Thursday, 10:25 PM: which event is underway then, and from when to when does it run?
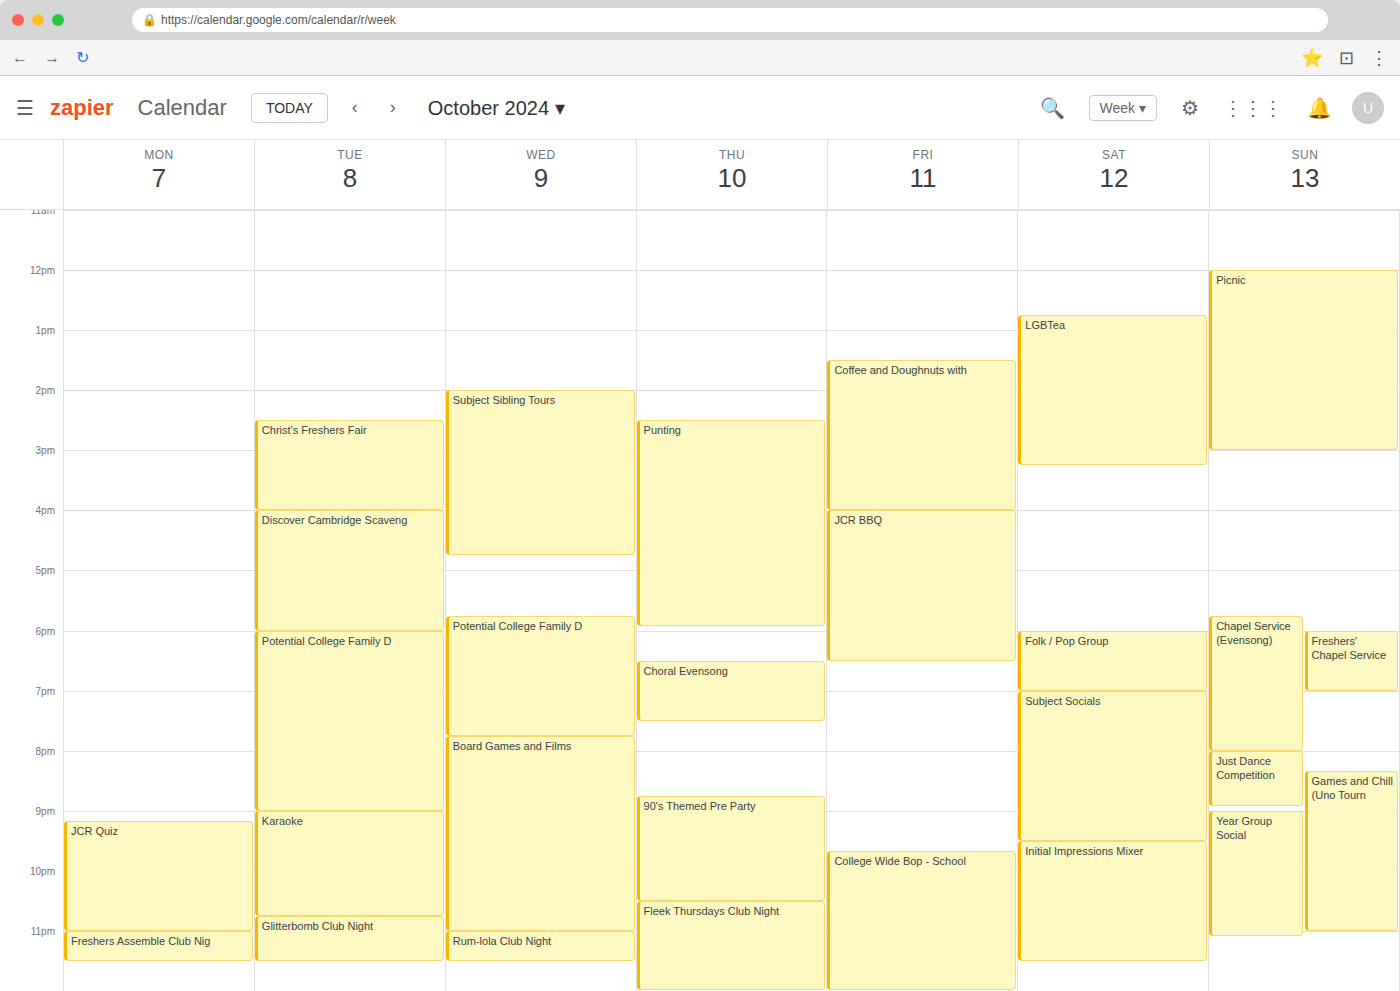
"90's Themed Pre Party", 8:45 PM to 10:30 PM